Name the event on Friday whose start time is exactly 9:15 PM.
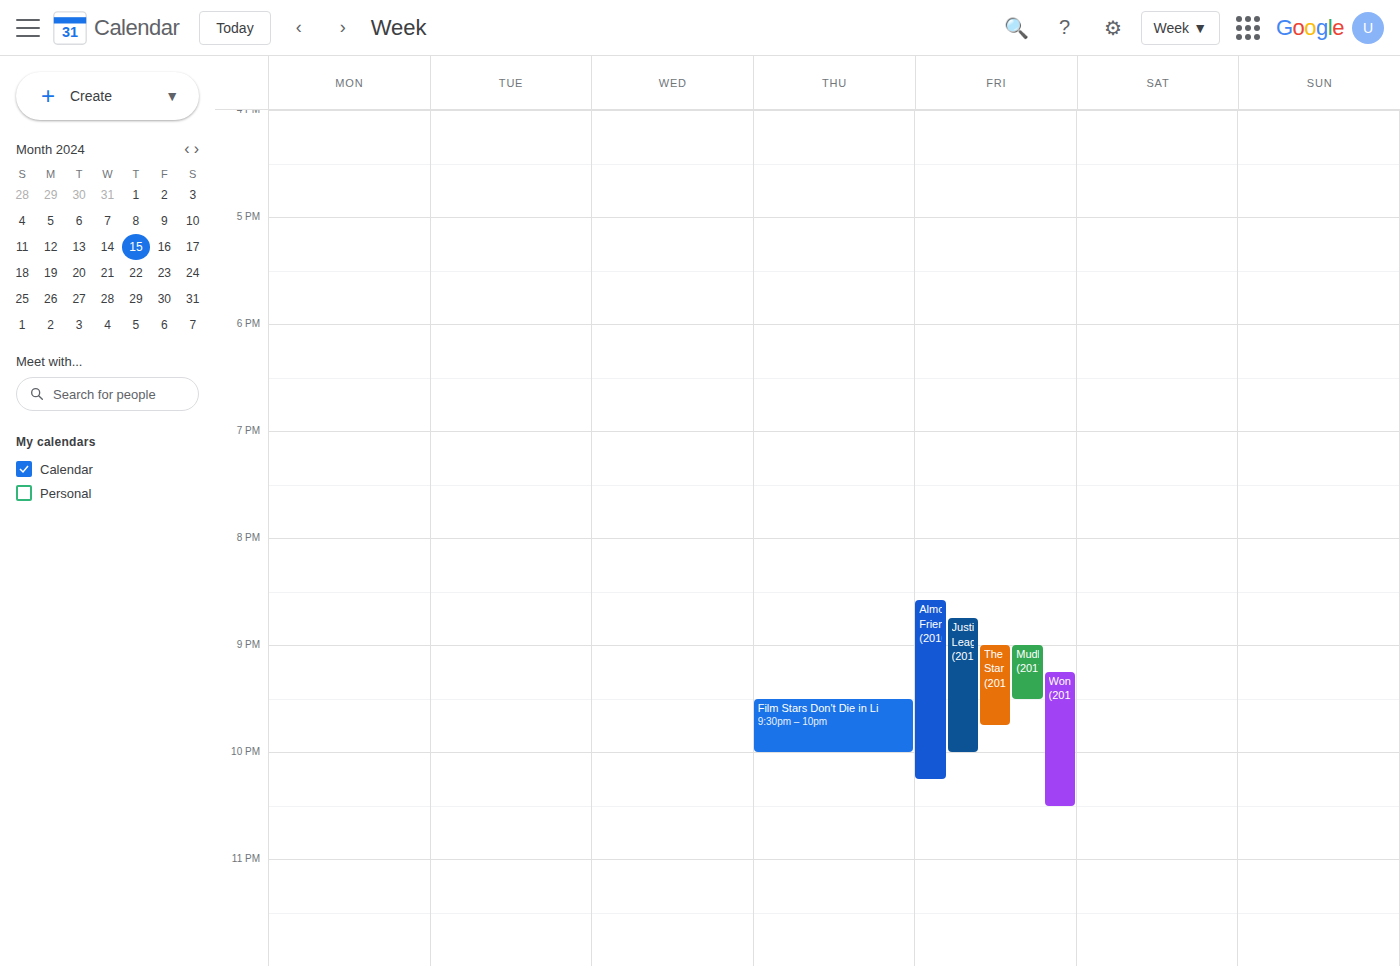
"Wonder (2017)"